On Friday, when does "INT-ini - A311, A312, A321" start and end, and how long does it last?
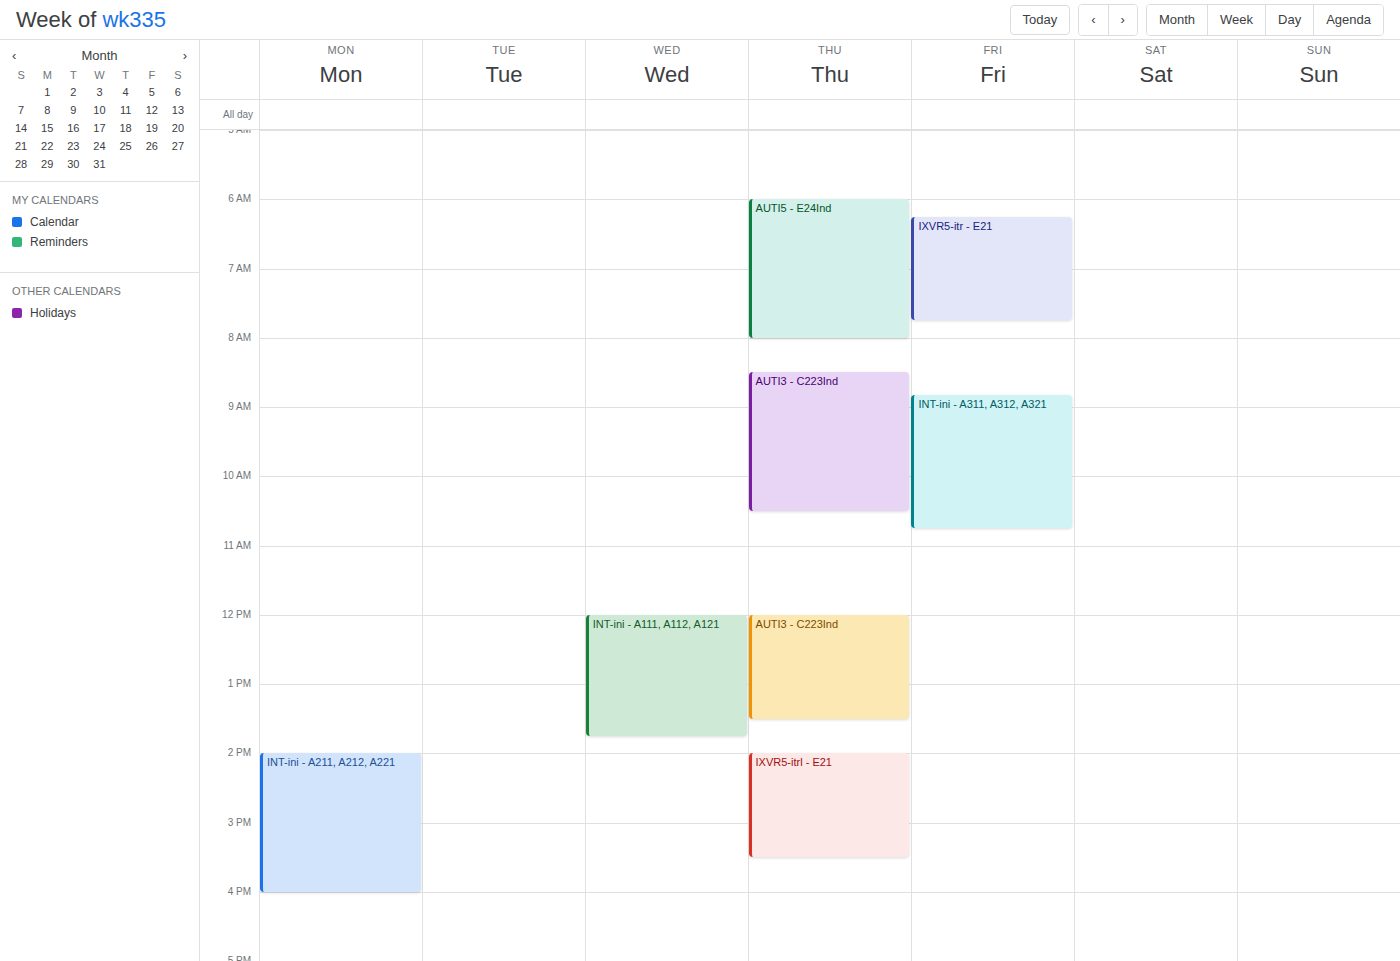
8:50 AM to 10:45 AM, 1 hour 55 minutes